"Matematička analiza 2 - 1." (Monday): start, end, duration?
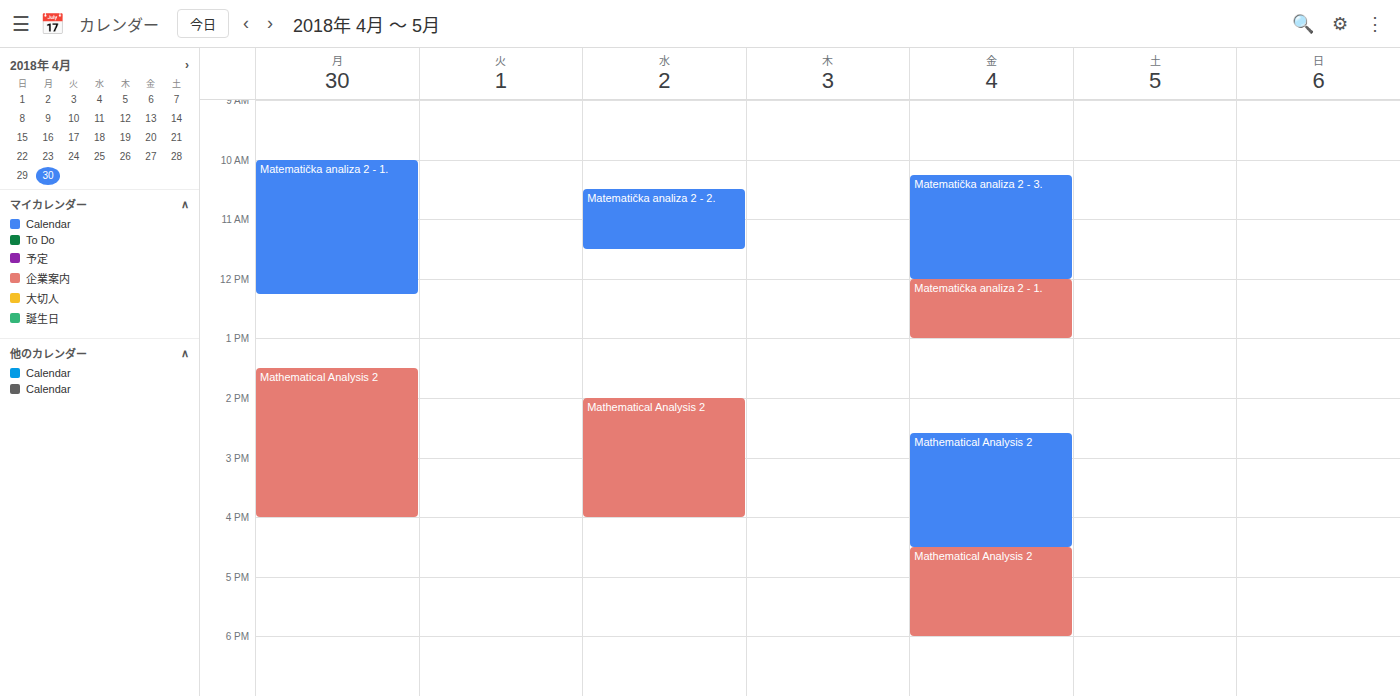
10:00 AM to 12:15 PM, 2 hours 15 minutes